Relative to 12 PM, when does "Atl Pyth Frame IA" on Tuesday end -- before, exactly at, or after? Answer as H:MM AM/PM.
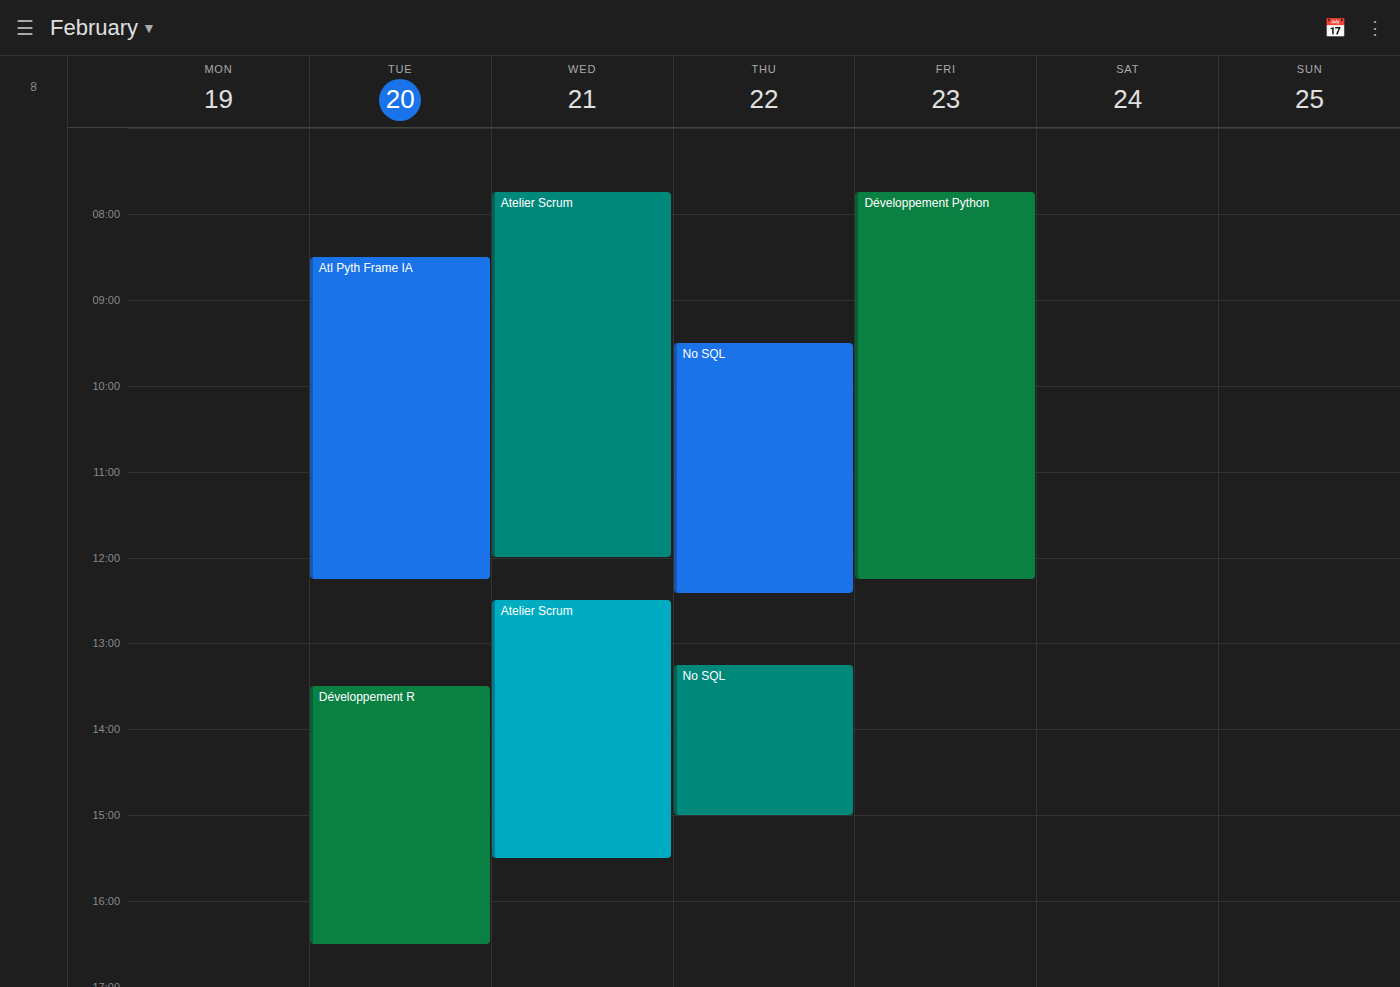
12:15 PM -- after 12 PM, 15 minutes below the 12 PM line.